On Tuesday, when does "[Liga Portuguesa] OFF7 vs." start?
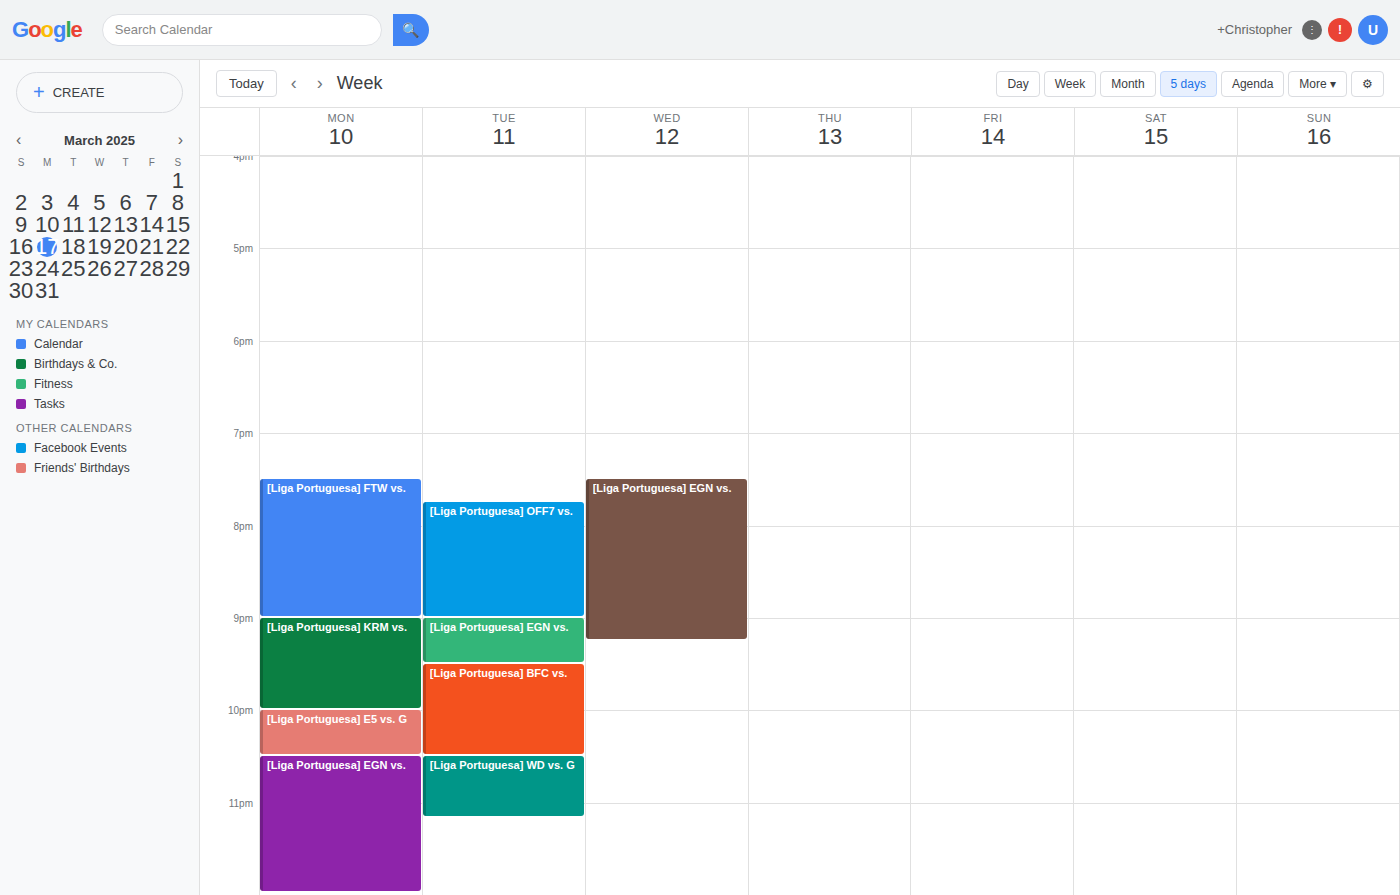
19:45